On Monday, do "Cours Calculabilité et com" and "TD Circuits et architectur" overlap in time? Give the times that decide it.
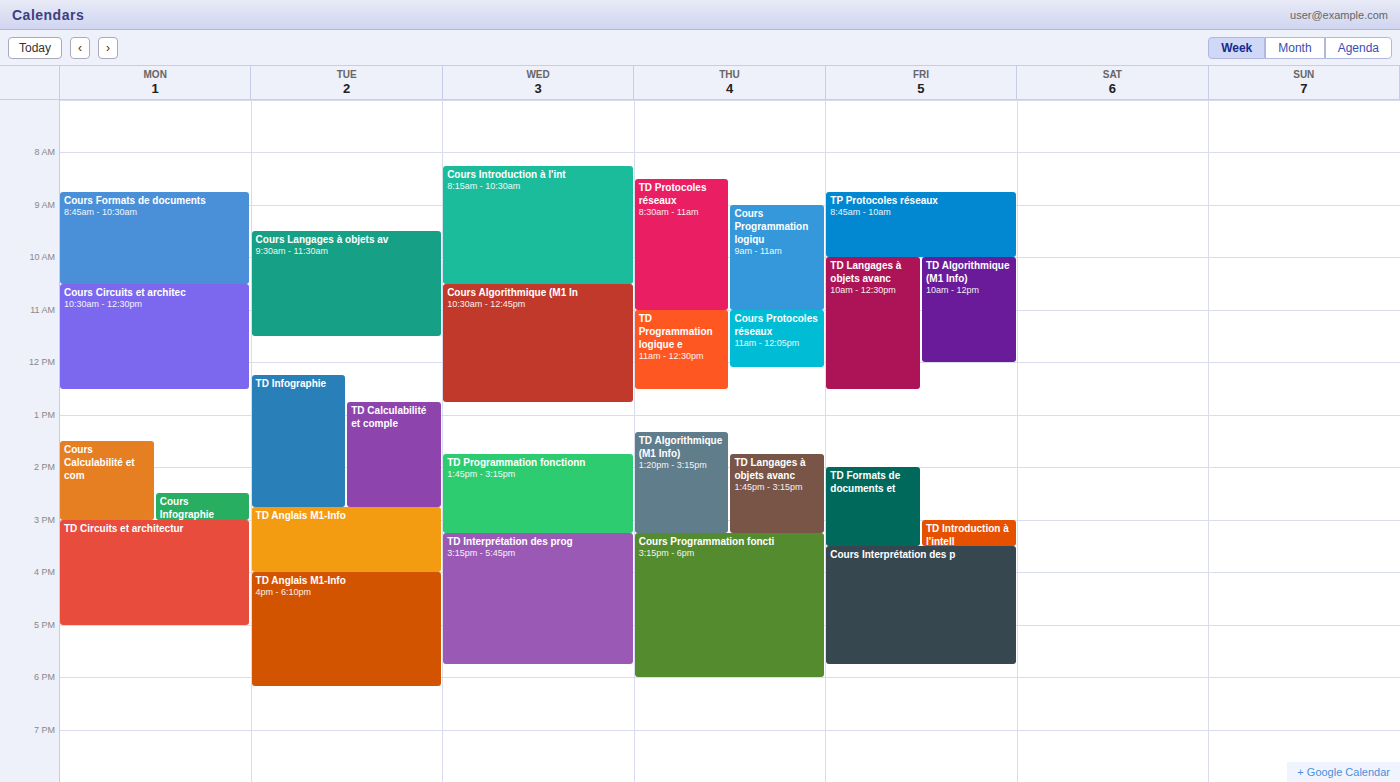
"Cours Calculabilité et com" ends at 3:00 PM, exactly when "TD Circuits et architectur" starts -- they touch but do not overlap.